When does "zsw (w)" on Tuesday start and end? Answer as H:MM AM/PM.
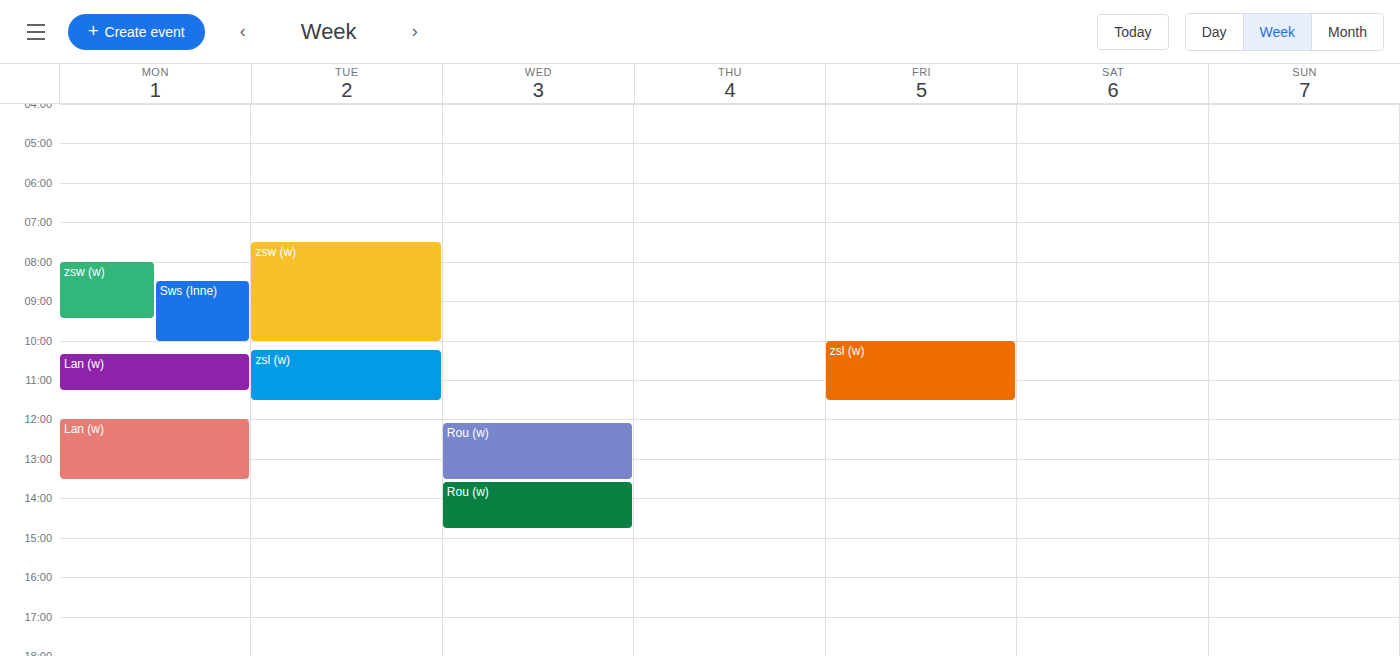
7:30 AM to 10:00 AM